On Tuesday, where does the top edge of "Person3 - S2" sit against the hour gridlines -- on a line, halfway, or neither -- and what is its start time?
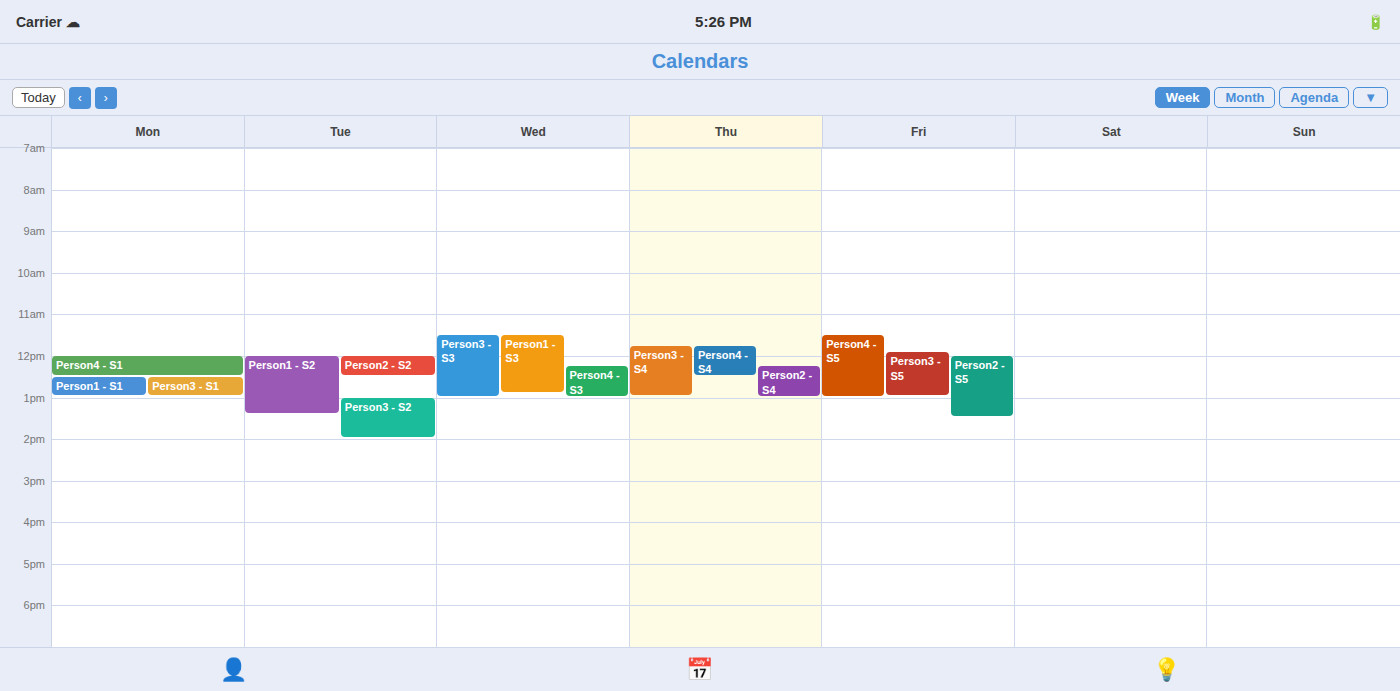
1:00 PM -- exactly on the 1 PM line.